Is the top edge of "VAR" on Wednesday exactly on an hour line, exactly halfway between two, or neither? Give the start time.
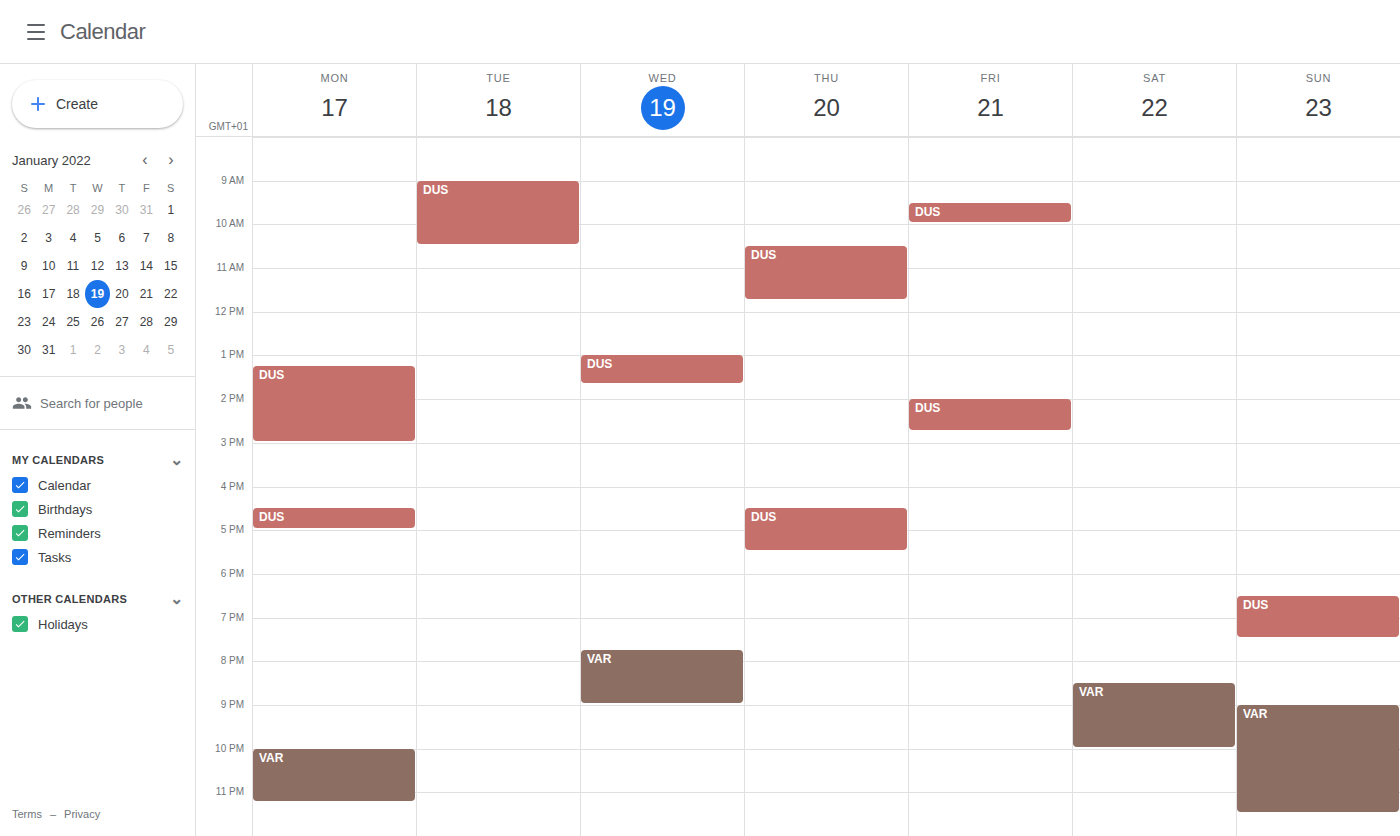
7:45 PM -- neither: three quarters of the way from the 7 PM line to the 8 PM line.